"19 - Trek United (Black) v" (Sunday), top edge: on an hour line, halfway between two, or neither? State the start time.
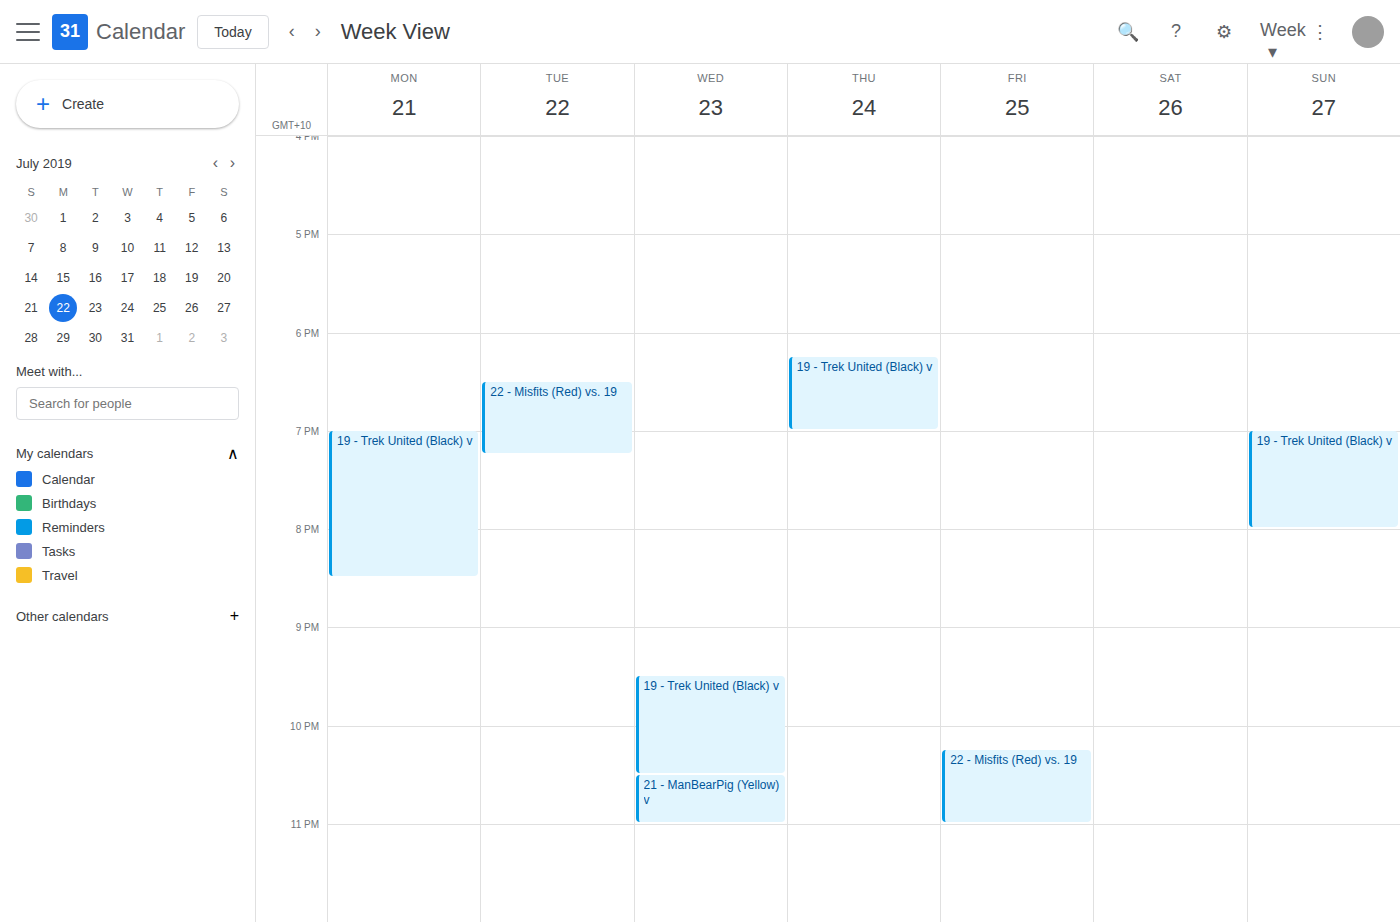
7:00 PM -- exactly on the 7 PM line.